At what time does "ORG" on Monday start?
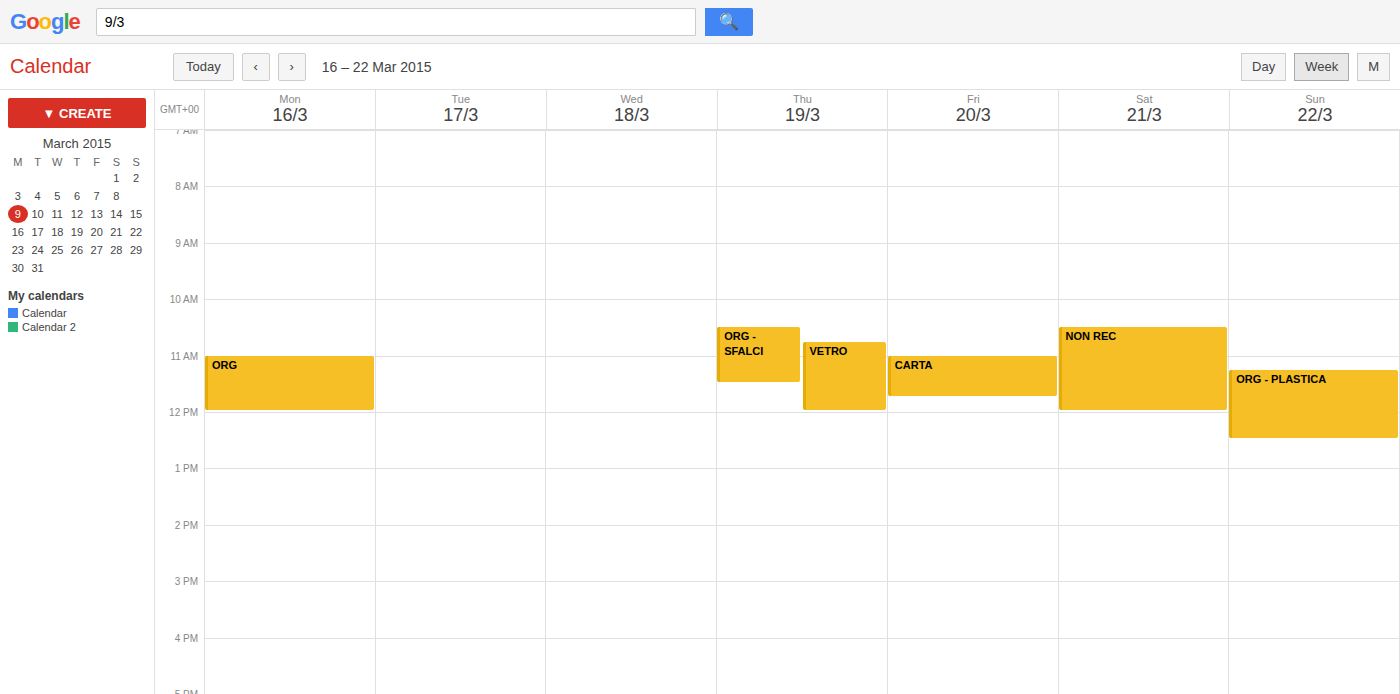
11:00 AM